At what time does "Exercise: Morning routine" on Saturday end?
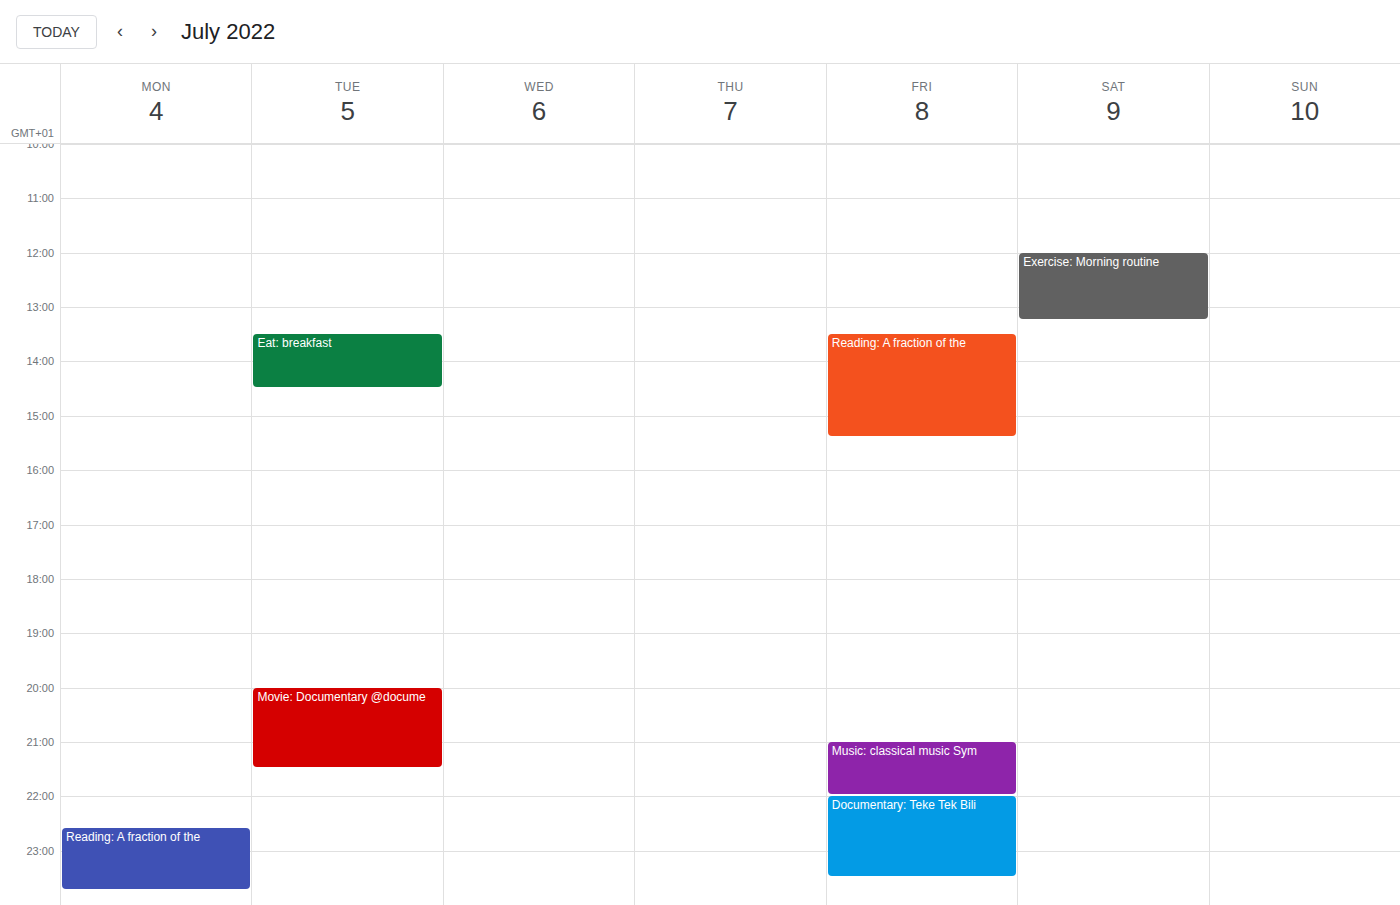
1:15 PM